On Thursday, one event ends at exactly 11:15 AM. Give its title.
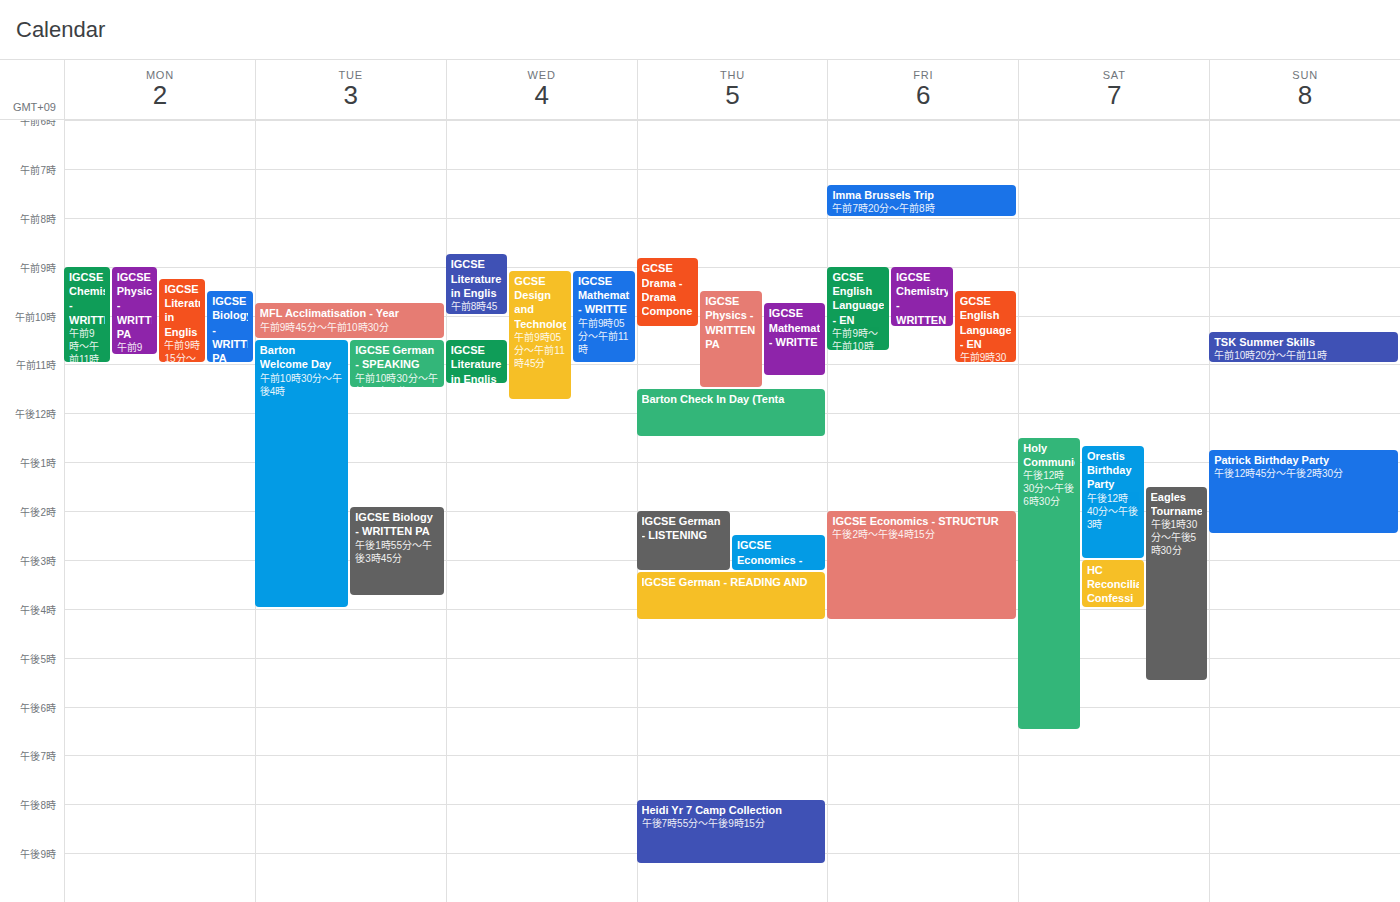
"IGCSE Mathematics - WRITTE"